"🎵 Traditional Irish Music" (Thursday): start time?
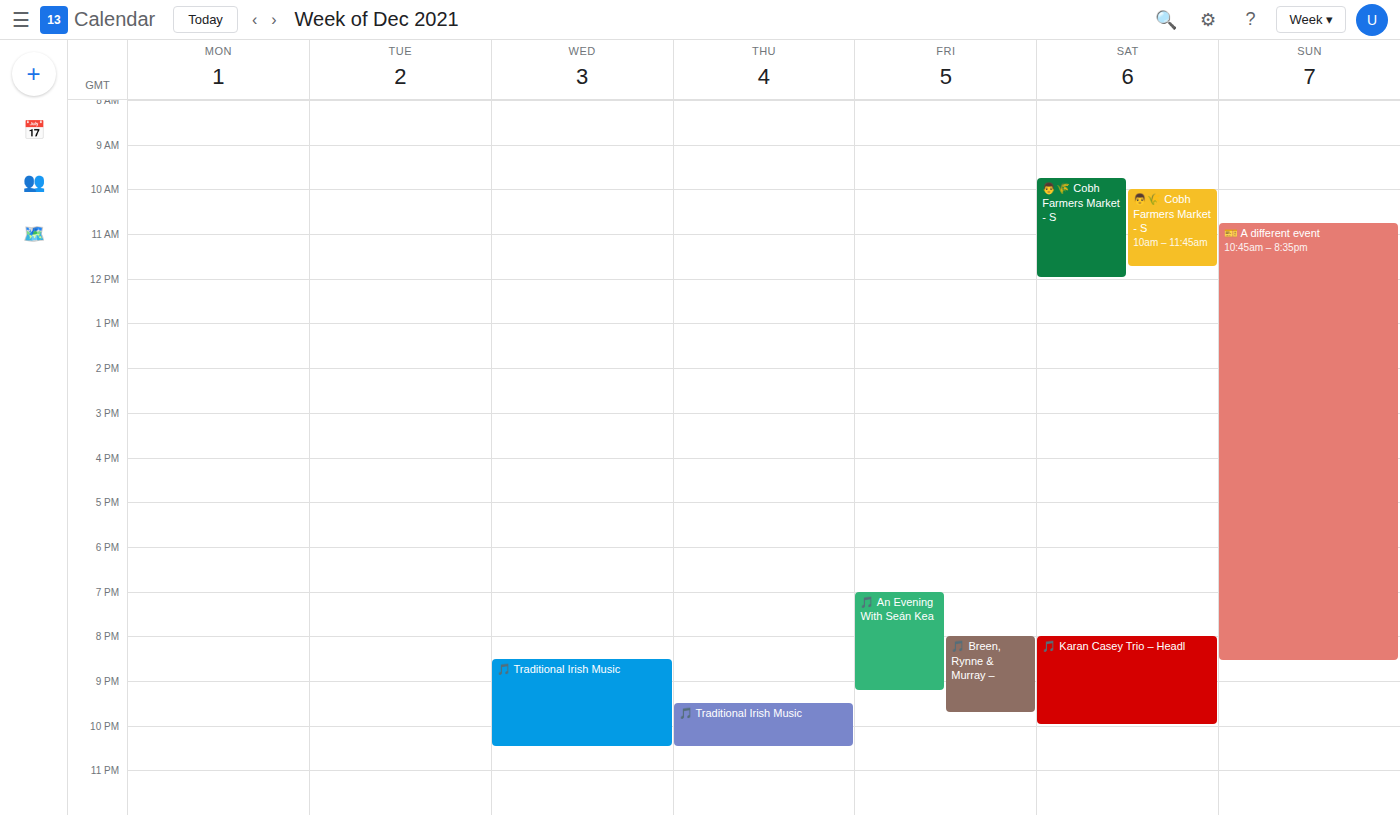
9:30 PM